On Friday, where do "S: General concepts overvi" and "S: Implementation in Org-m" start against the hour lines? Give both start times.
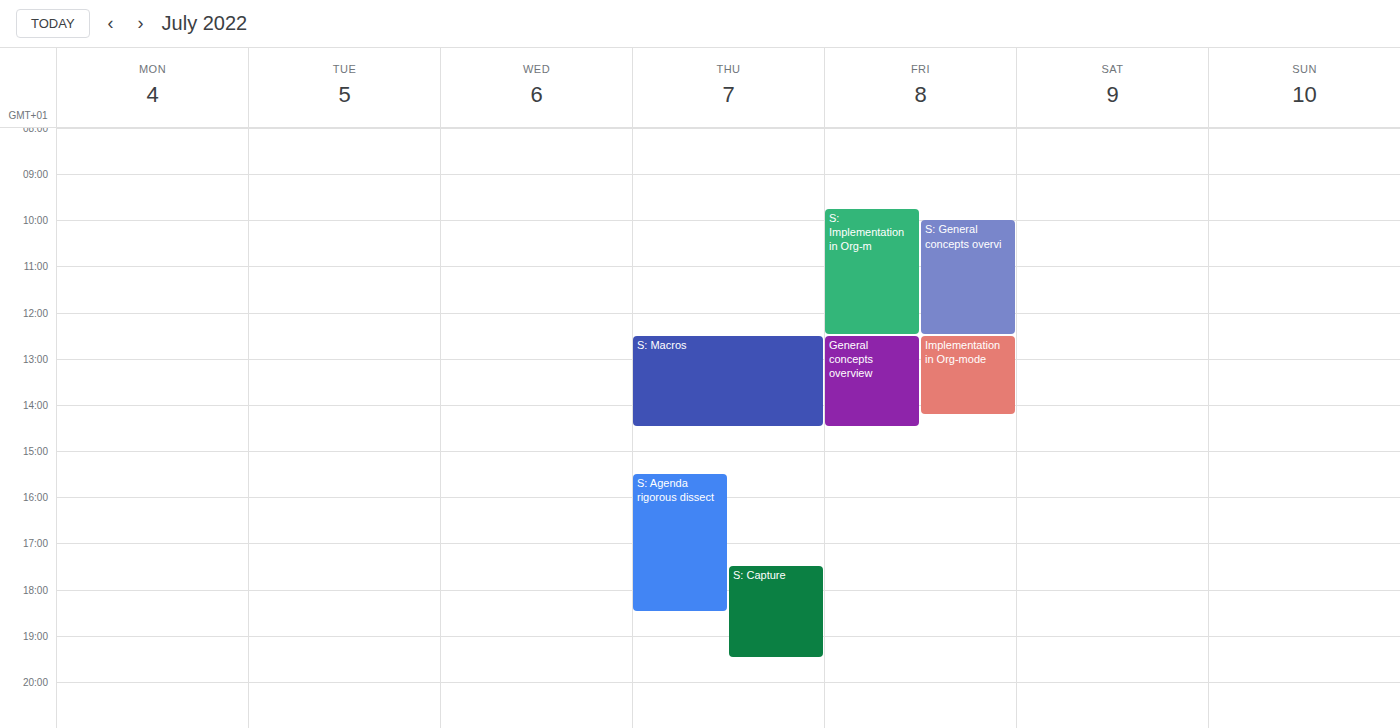
"S: General concepts overvi": 10:00 AM, exactly on the 10 AM line. "S: Implementation in Org-m": 9:45 AM, neither: three quarters of the way from the 9 AM line to the 10 AM line.